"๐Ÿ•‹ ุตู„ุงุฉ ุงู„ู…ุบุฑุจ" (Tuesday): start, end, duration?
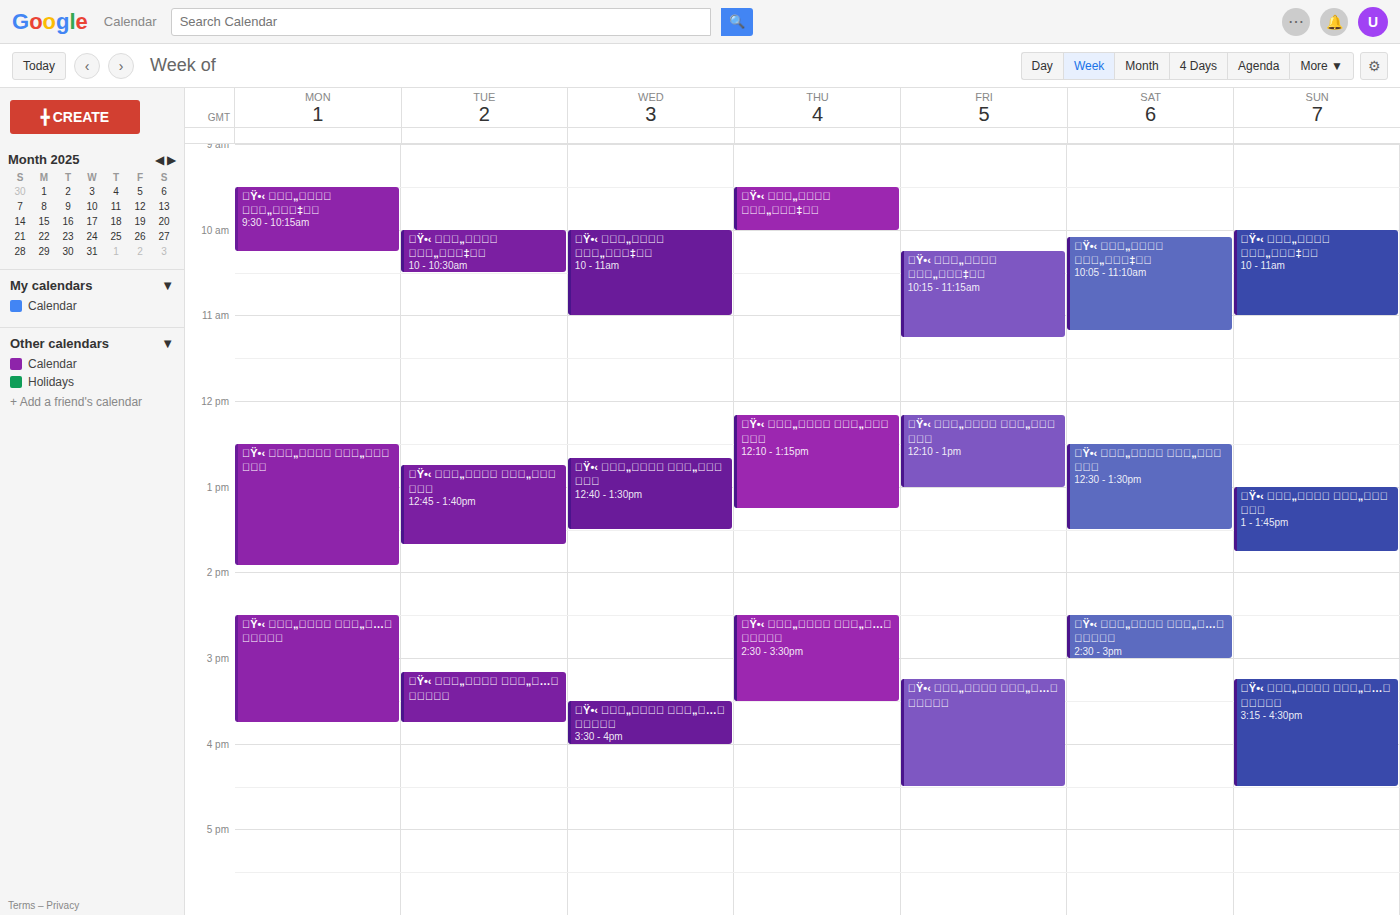
3:10 PM to 3:45 PM, 35 minutes